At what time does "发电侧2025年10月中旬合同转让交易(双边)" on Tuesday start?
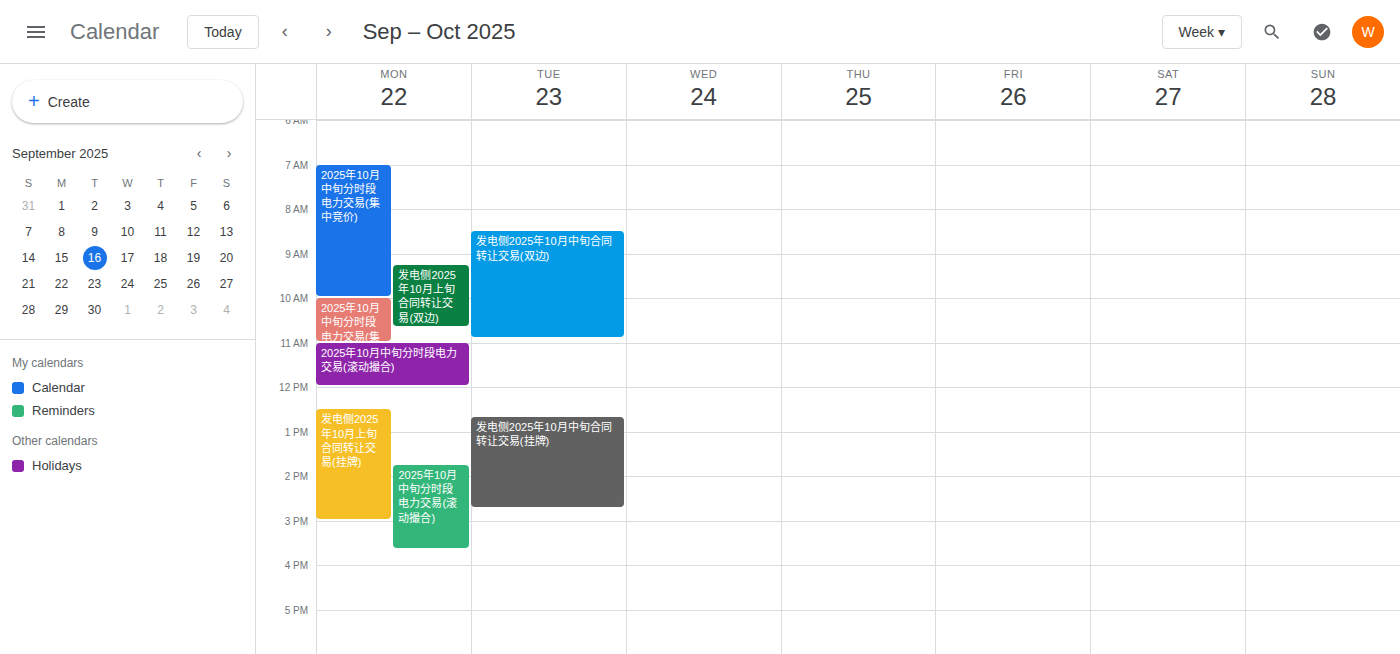
8:30 AM